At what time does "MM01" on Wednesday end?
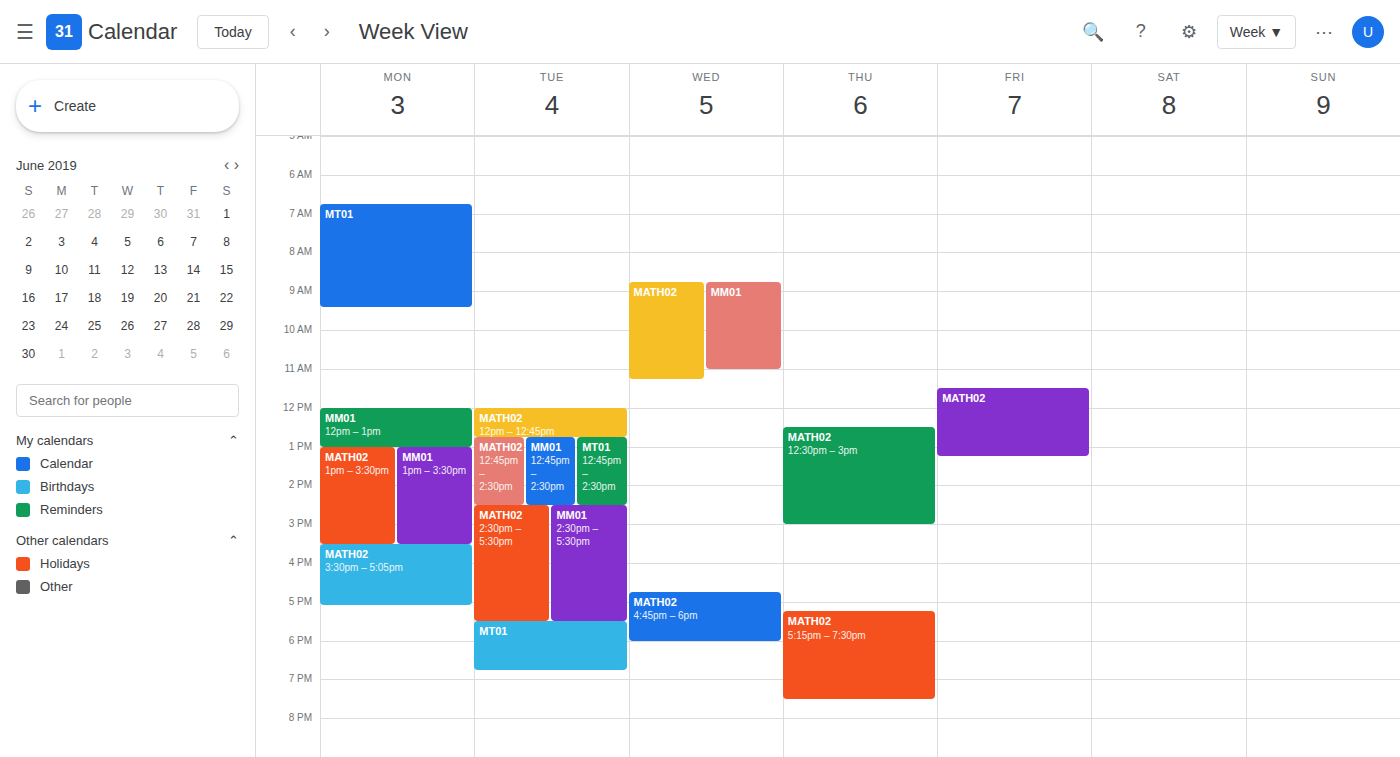
11:00